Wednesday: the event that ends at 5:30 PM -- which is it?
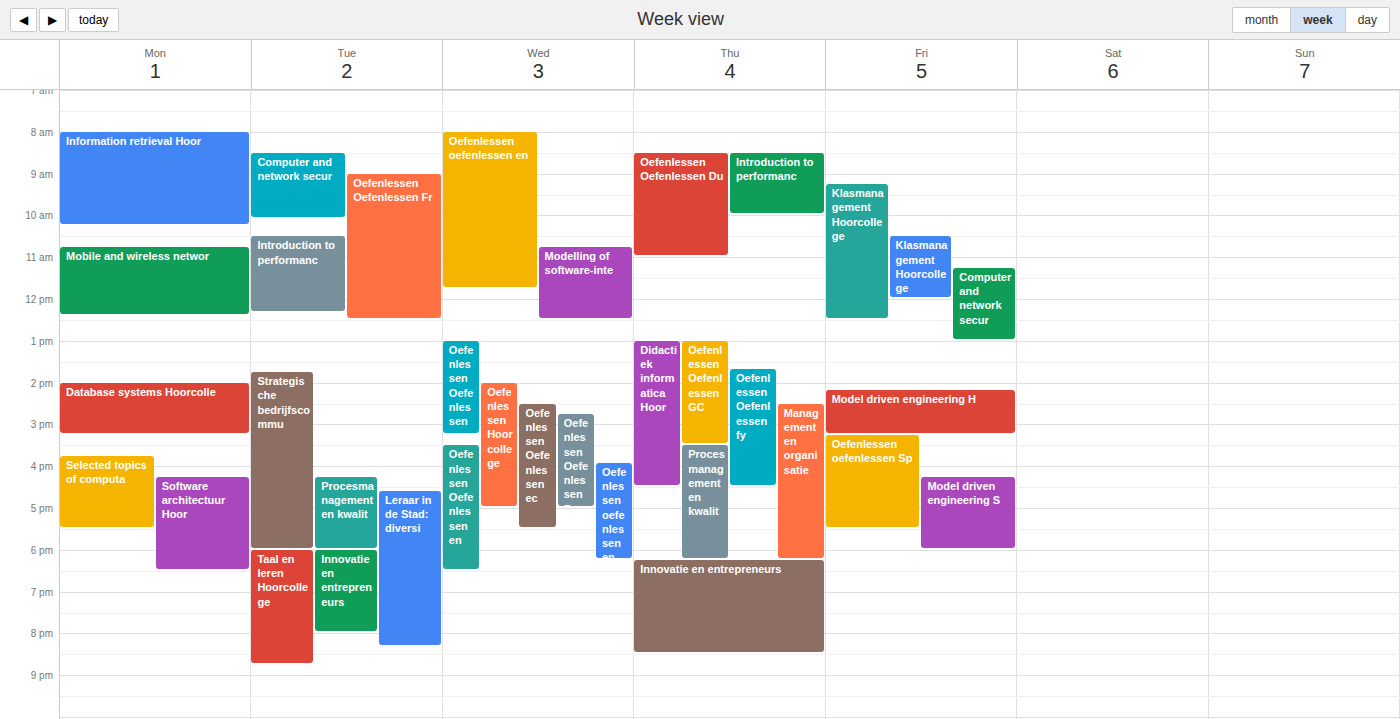
"Oefenlessen Oefenlessen ec"